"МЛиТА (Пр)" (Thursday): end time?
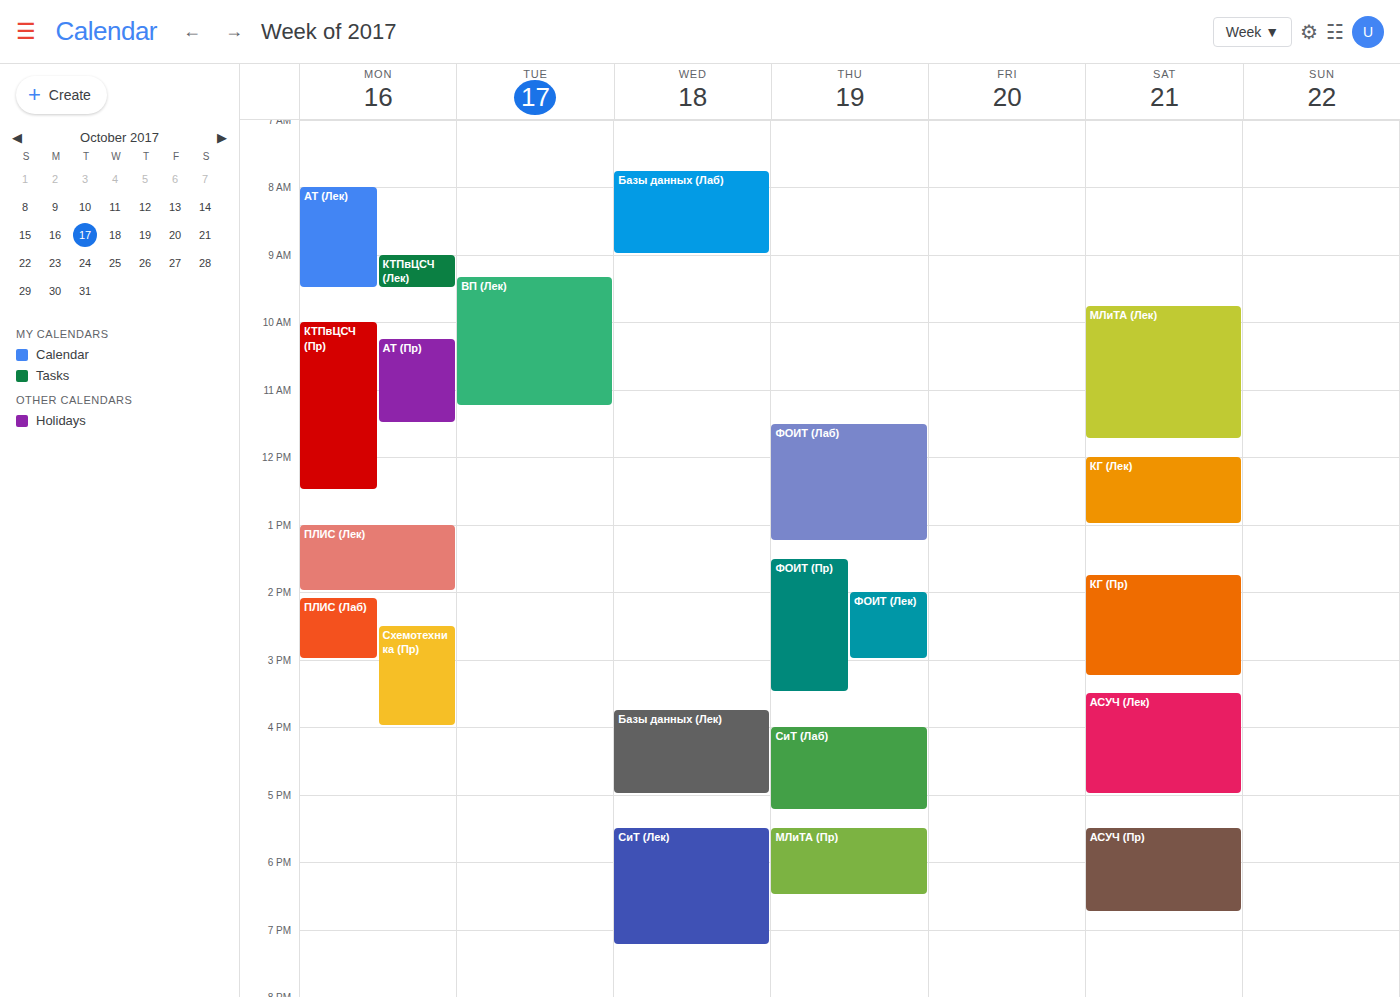
6:30 PM